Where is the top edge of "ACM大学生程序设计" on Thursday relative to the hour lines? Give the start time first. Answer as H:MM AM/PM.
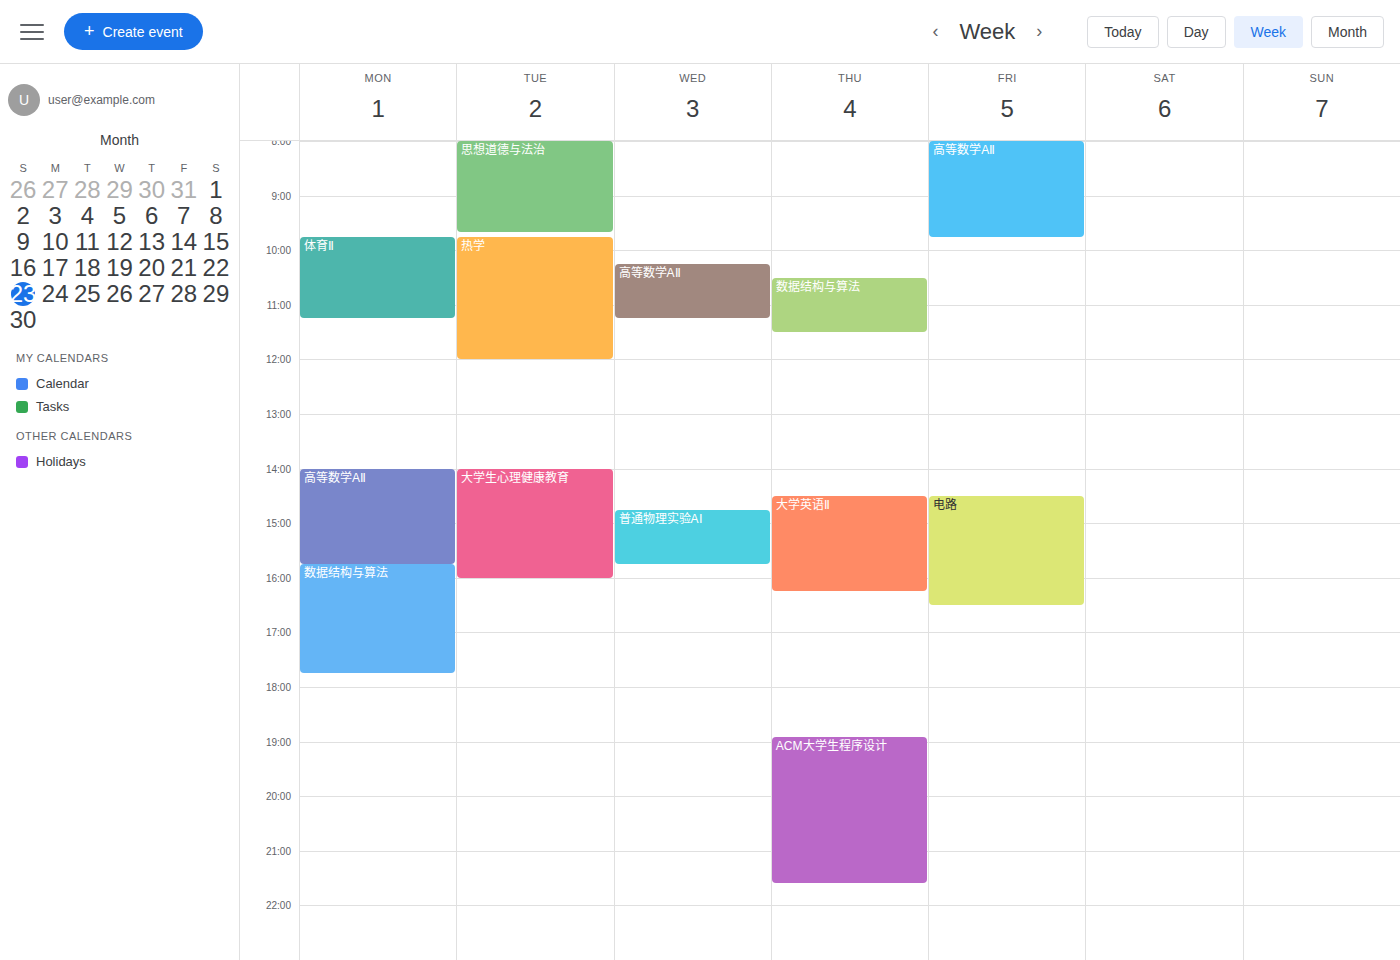
6:55 PM -- neither: 55 minutes below the 6 PM line and 5 minutes above the 7 PM line.